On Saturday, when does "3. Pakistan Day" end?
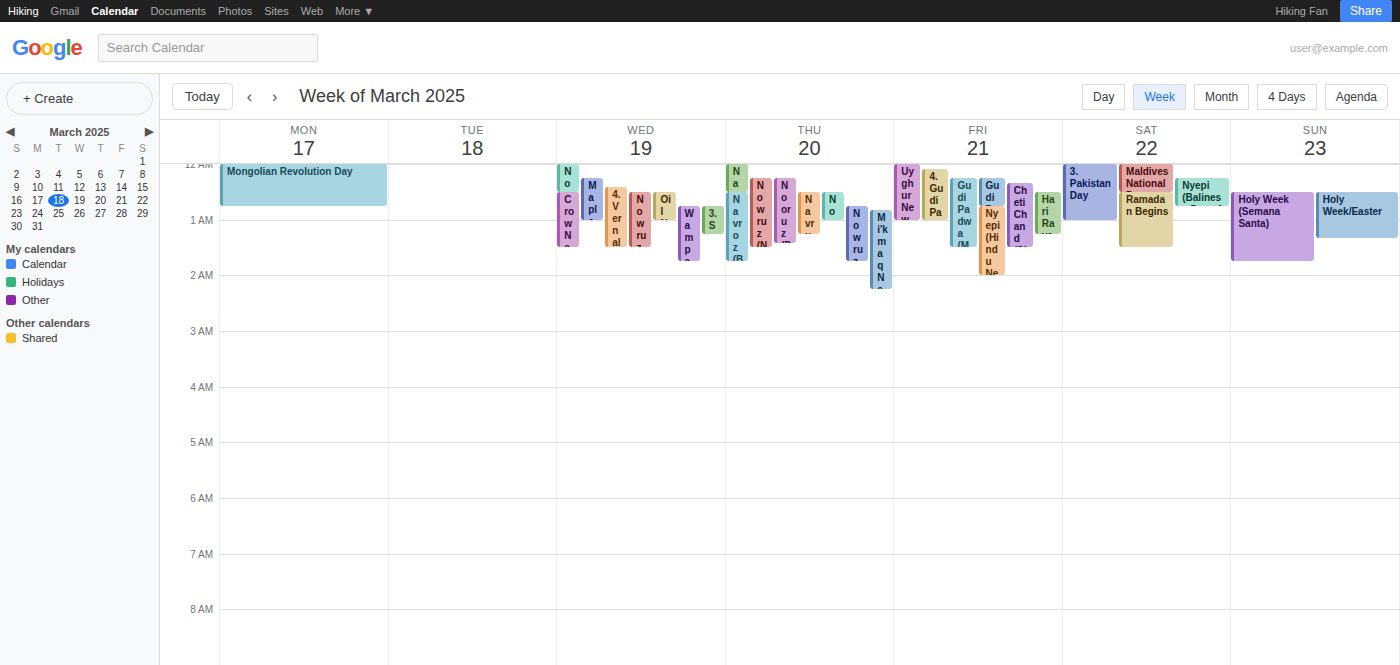
1:00 AM